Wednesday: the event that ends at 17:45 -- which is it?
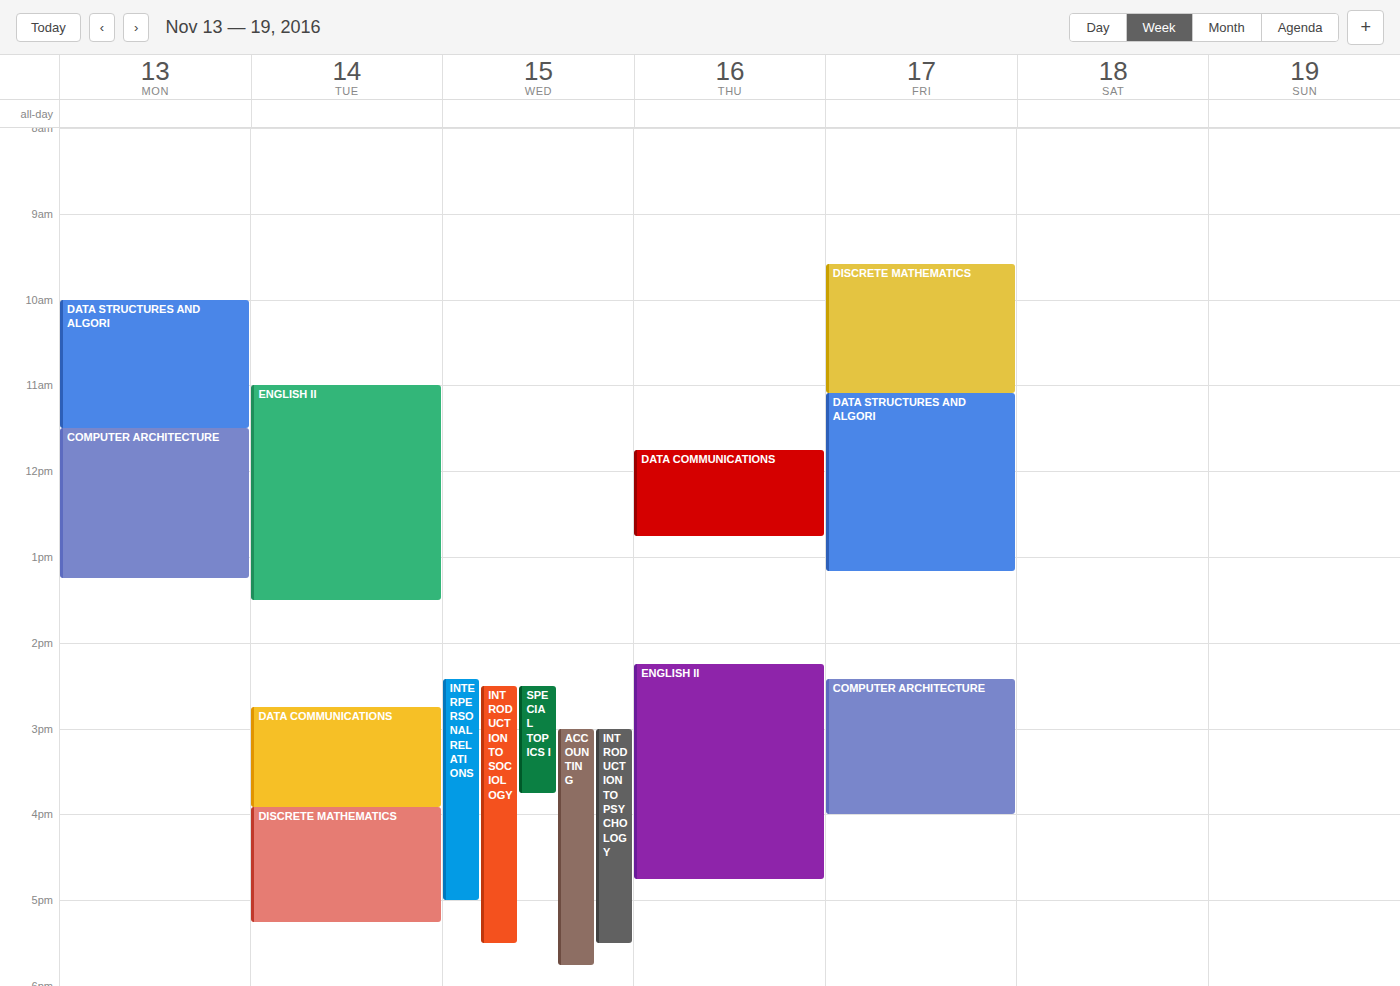
"ACCOUNTING"